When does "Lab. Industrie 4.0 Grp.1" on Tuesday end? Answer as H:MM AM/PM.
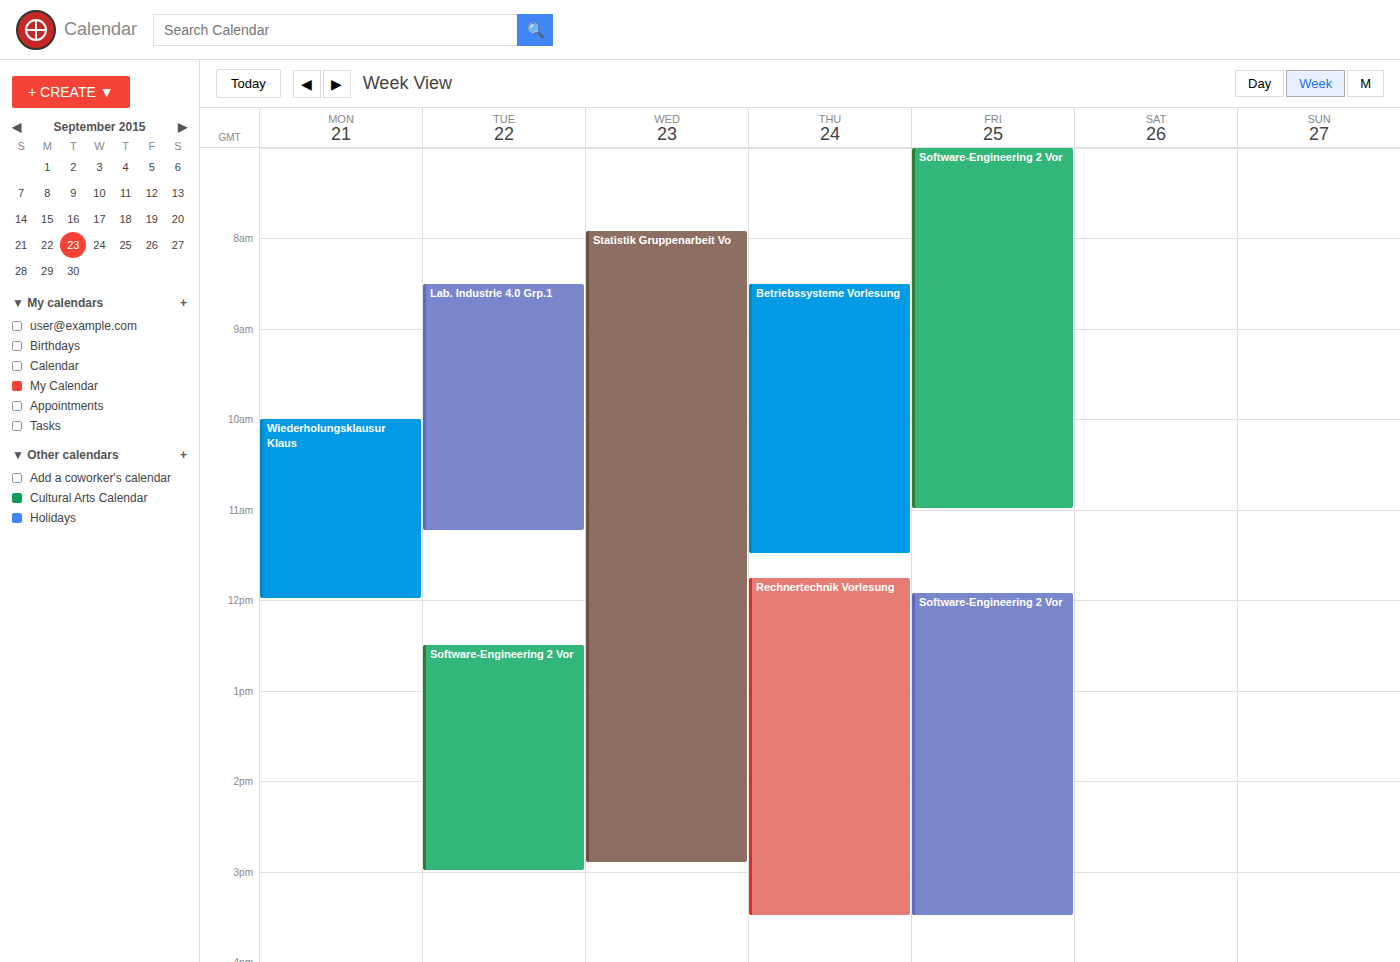
11:15 AM